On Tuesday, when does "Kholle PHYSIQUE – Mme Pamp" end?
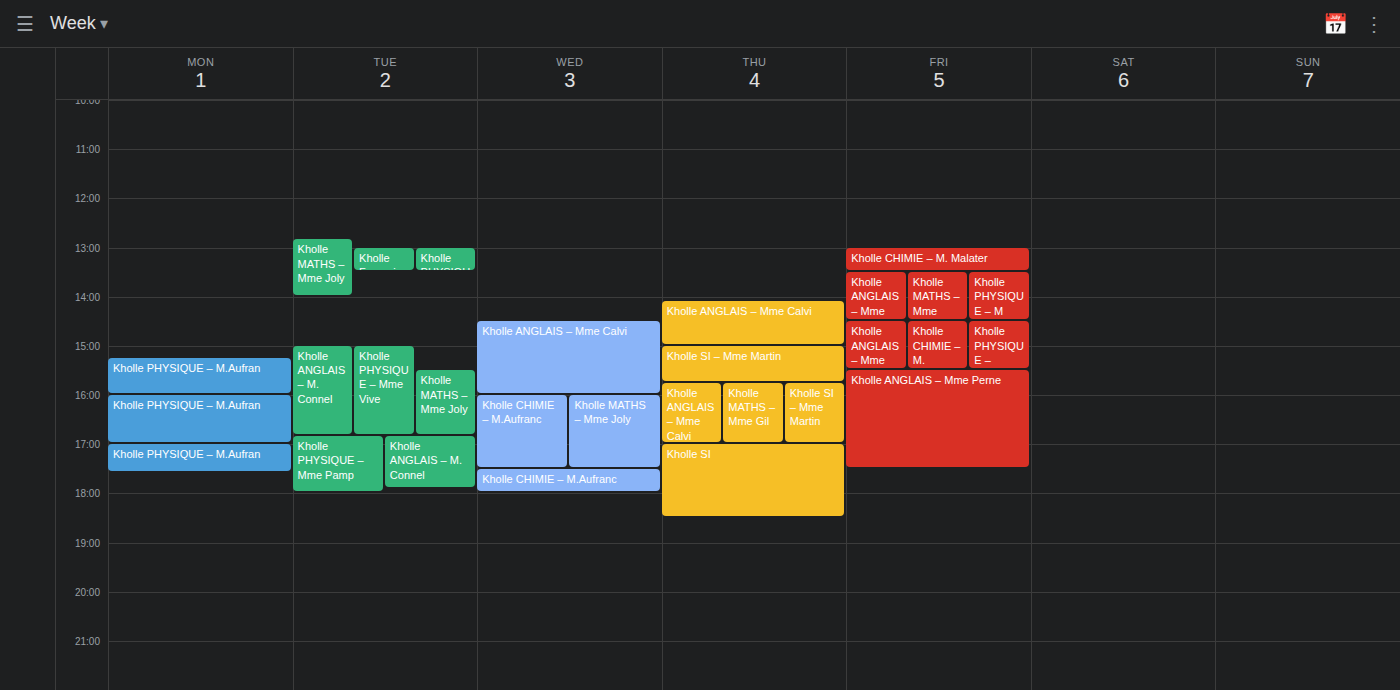
6:00 PM